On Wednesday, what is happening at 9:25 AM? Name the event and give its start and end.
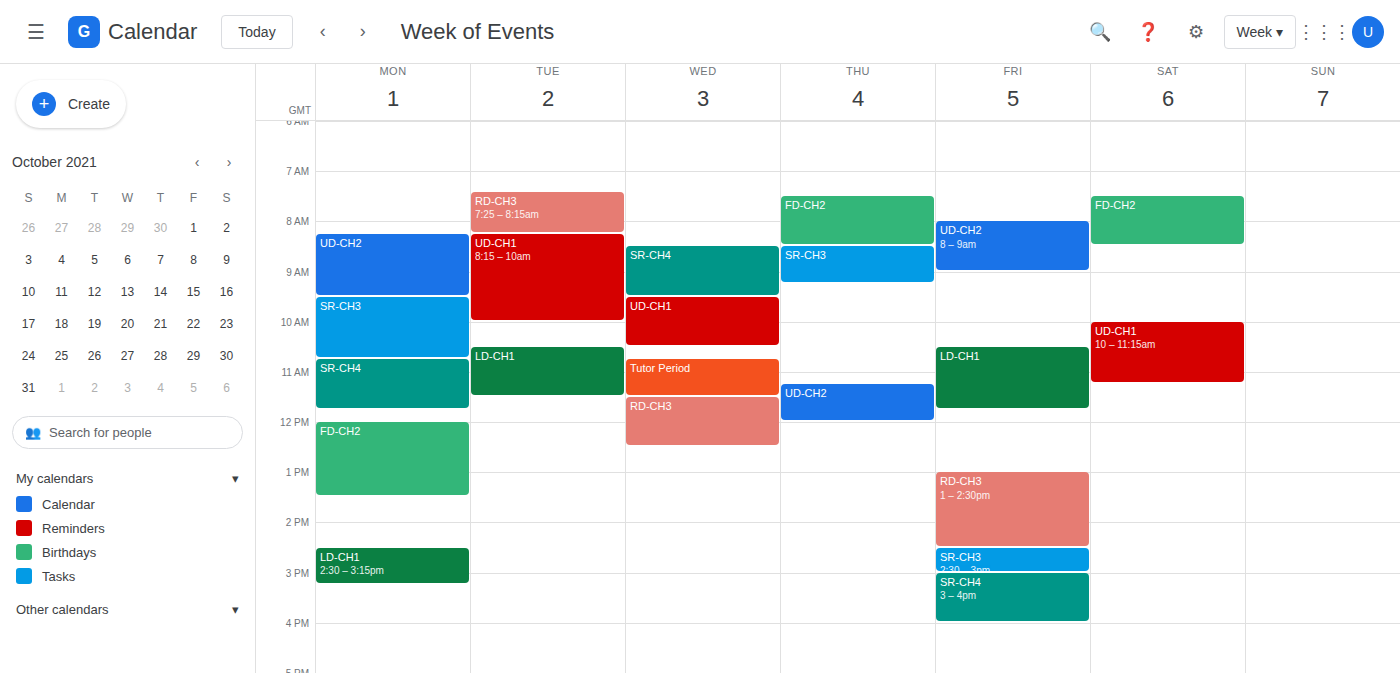
"SR-CH4", 8:30 AM to 9:30 AM